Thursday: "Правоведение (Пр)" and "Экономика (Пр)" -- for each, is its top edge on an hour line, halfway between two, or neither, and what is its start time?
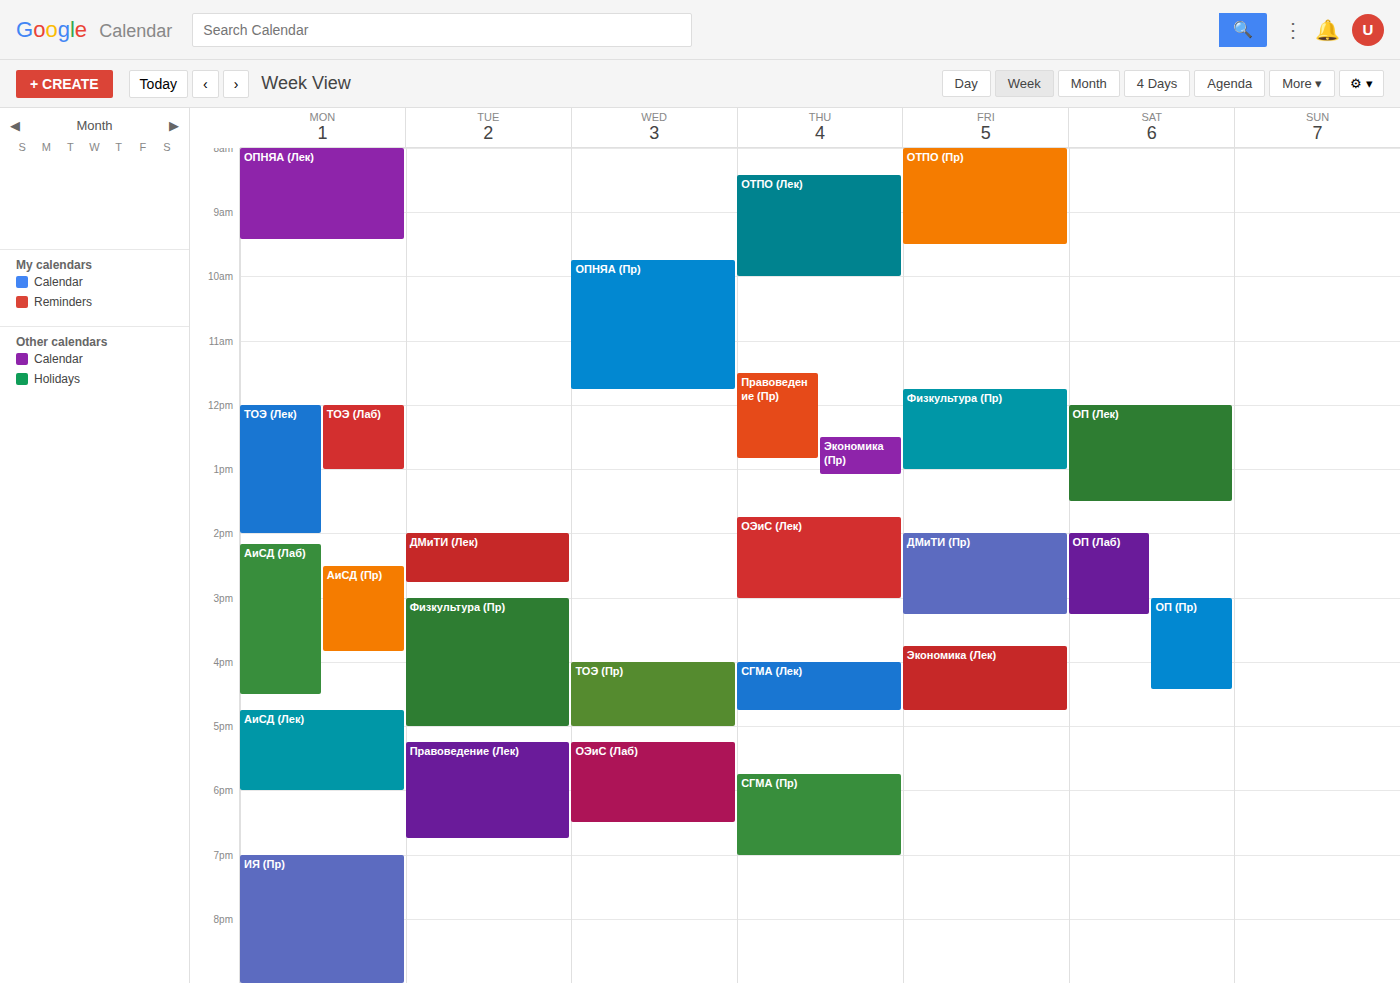
"Правоведение (Пр)": 11:30 AM, halfway between the 11 AM and 12 PM lines. "Экономика (Пр)": 12:30 PM, halfway between the 12 PM and 1 PM lines.